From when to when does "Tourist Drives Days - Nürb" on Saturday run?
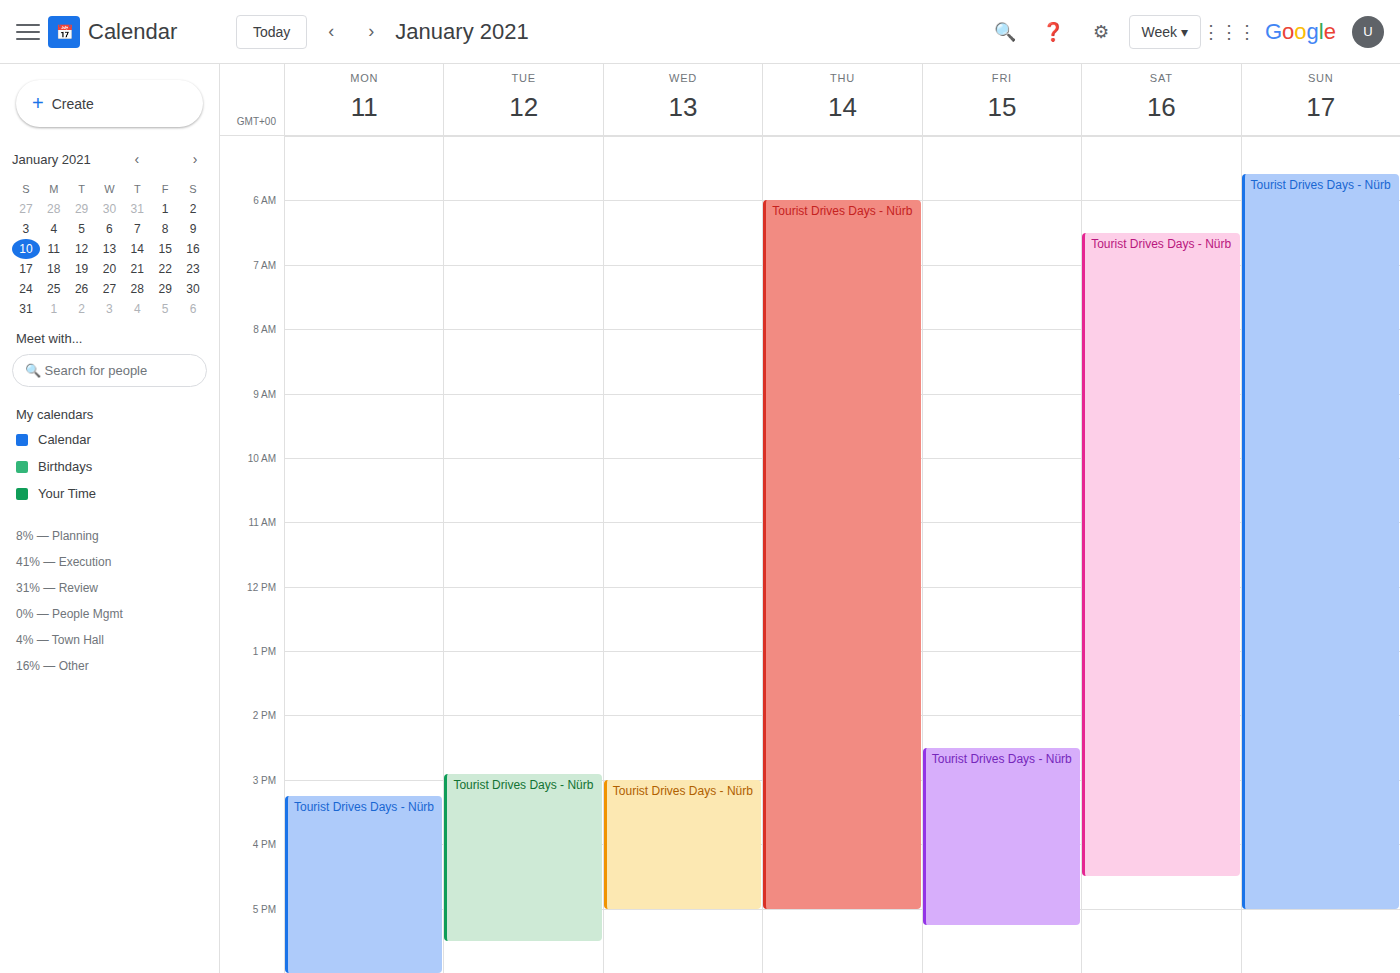
06:30 to 16:30